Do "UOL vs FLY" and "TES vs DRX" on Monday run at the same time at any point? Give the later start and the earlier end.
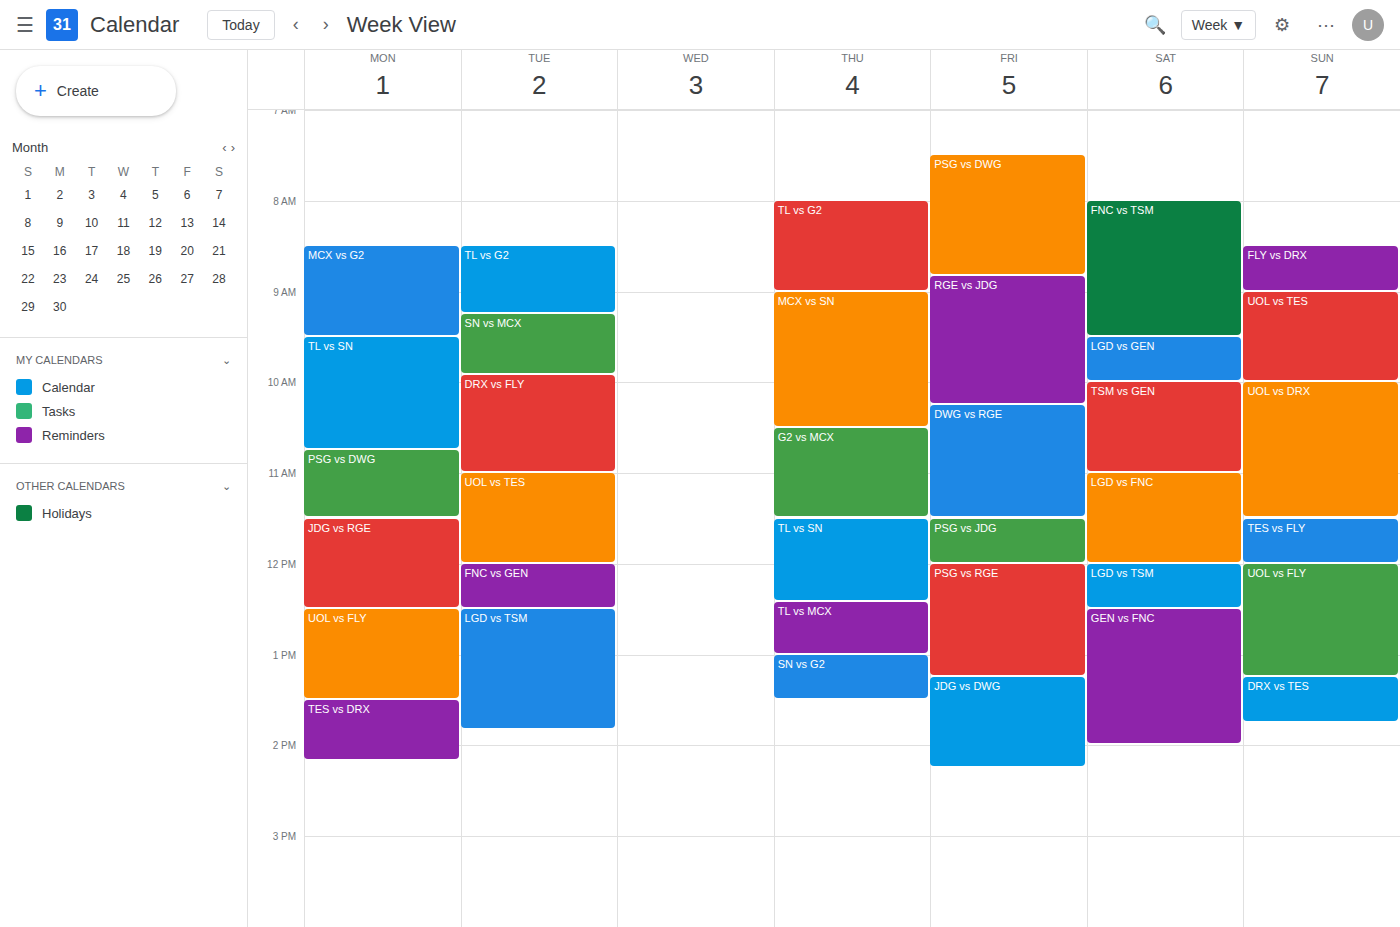
"UOL vs FLY" ends at 1:30 PM, exactly when "TES vs DRX" starts -- they touch but do not overlap.